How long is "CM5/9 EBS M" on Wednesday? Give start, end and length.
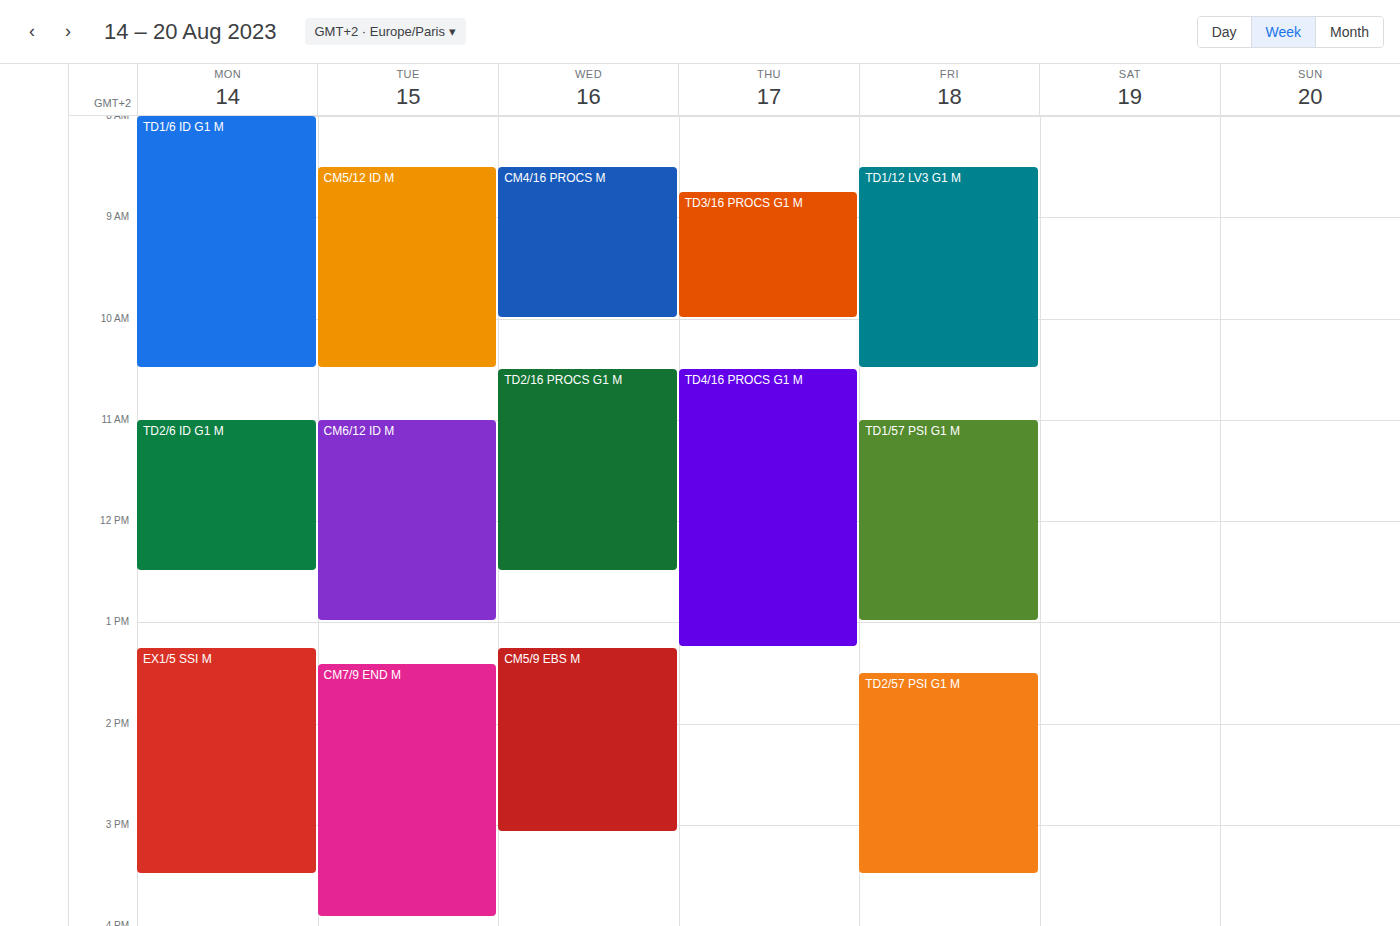
1:15 PM to 3:05 PM, 1 hour 50 minutes